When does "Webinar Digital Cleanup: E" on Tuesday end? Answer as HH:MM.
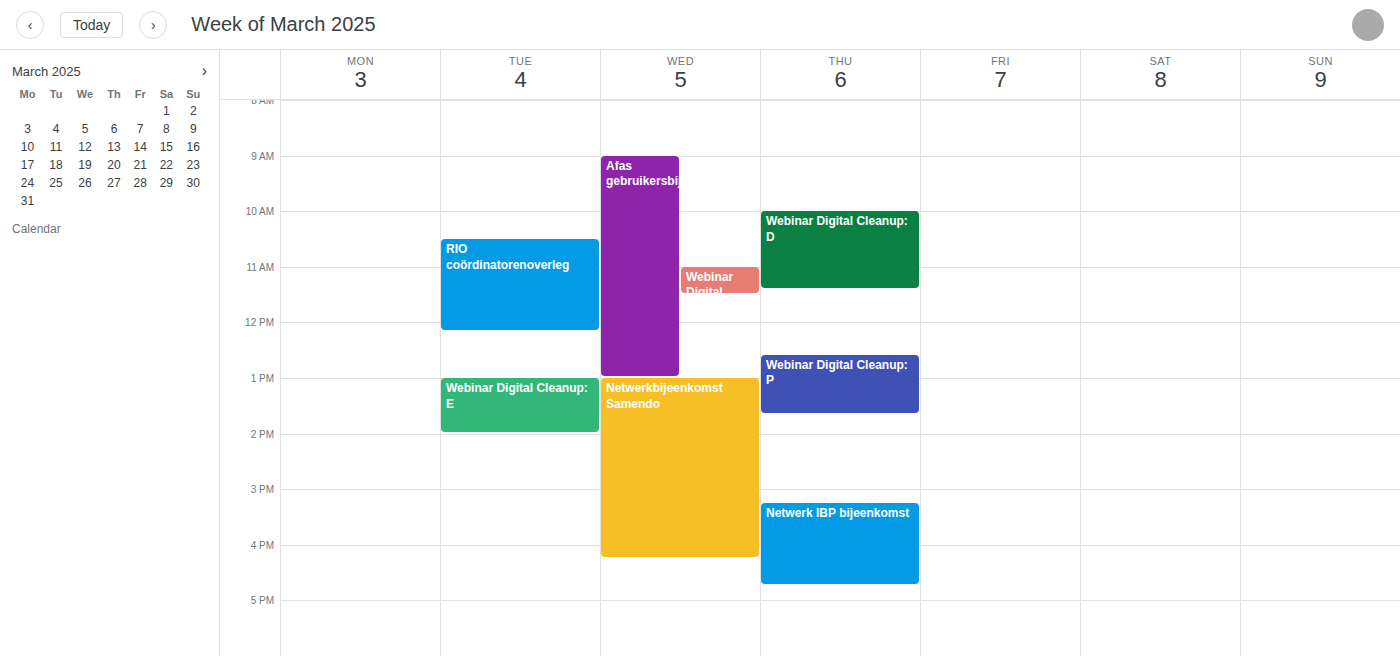
14:00